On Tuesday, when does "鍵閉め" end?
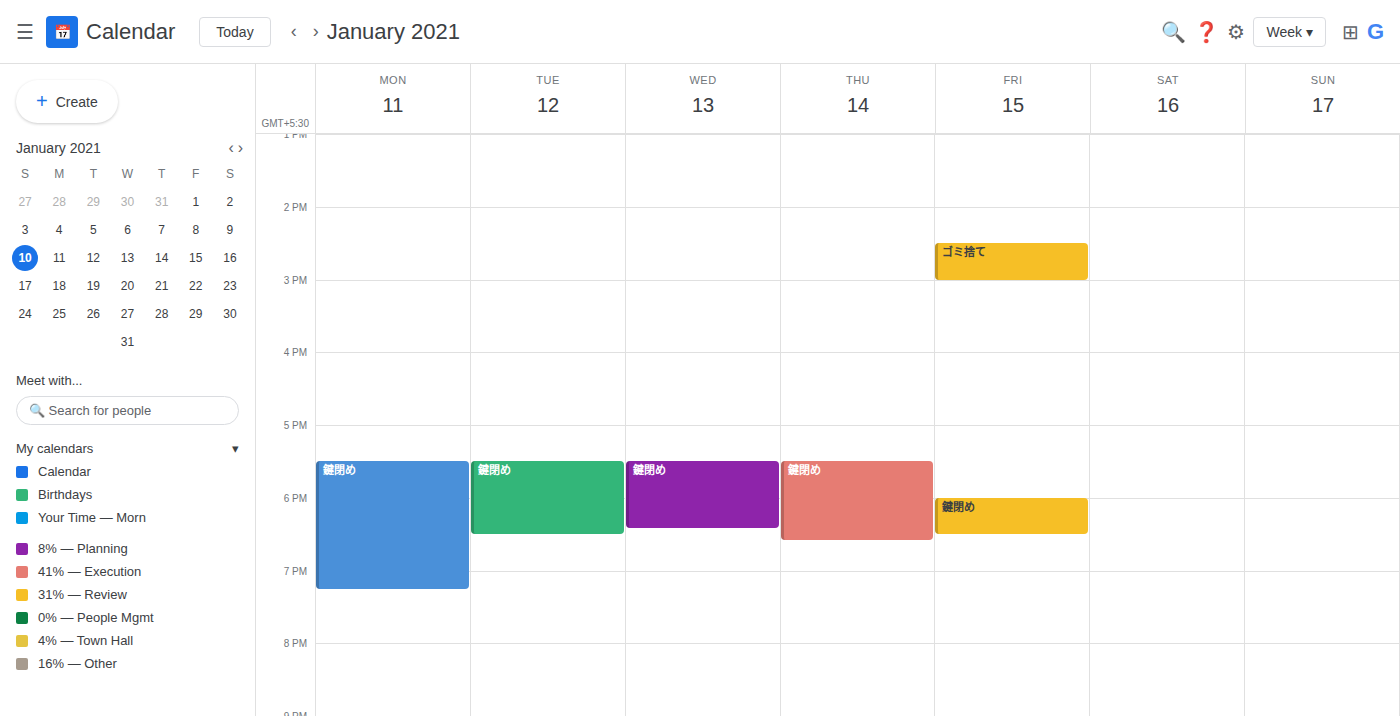
18:30